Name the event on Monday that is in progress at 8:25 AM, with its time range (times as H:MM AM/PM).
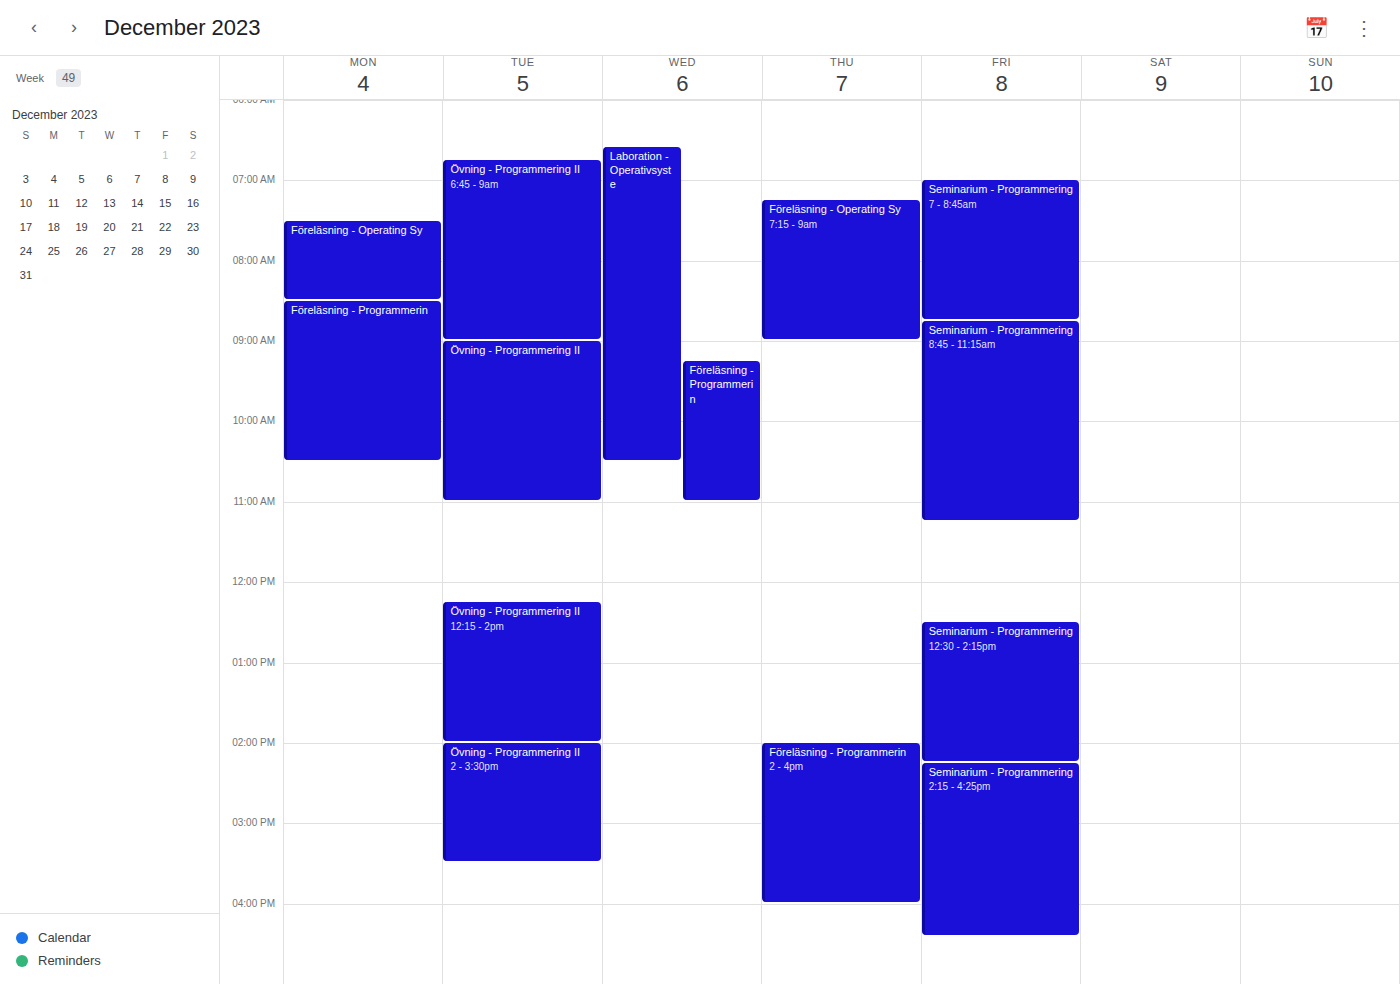
"Föreläsning - Operating Sy", 7:30 AM to 8:30 AM